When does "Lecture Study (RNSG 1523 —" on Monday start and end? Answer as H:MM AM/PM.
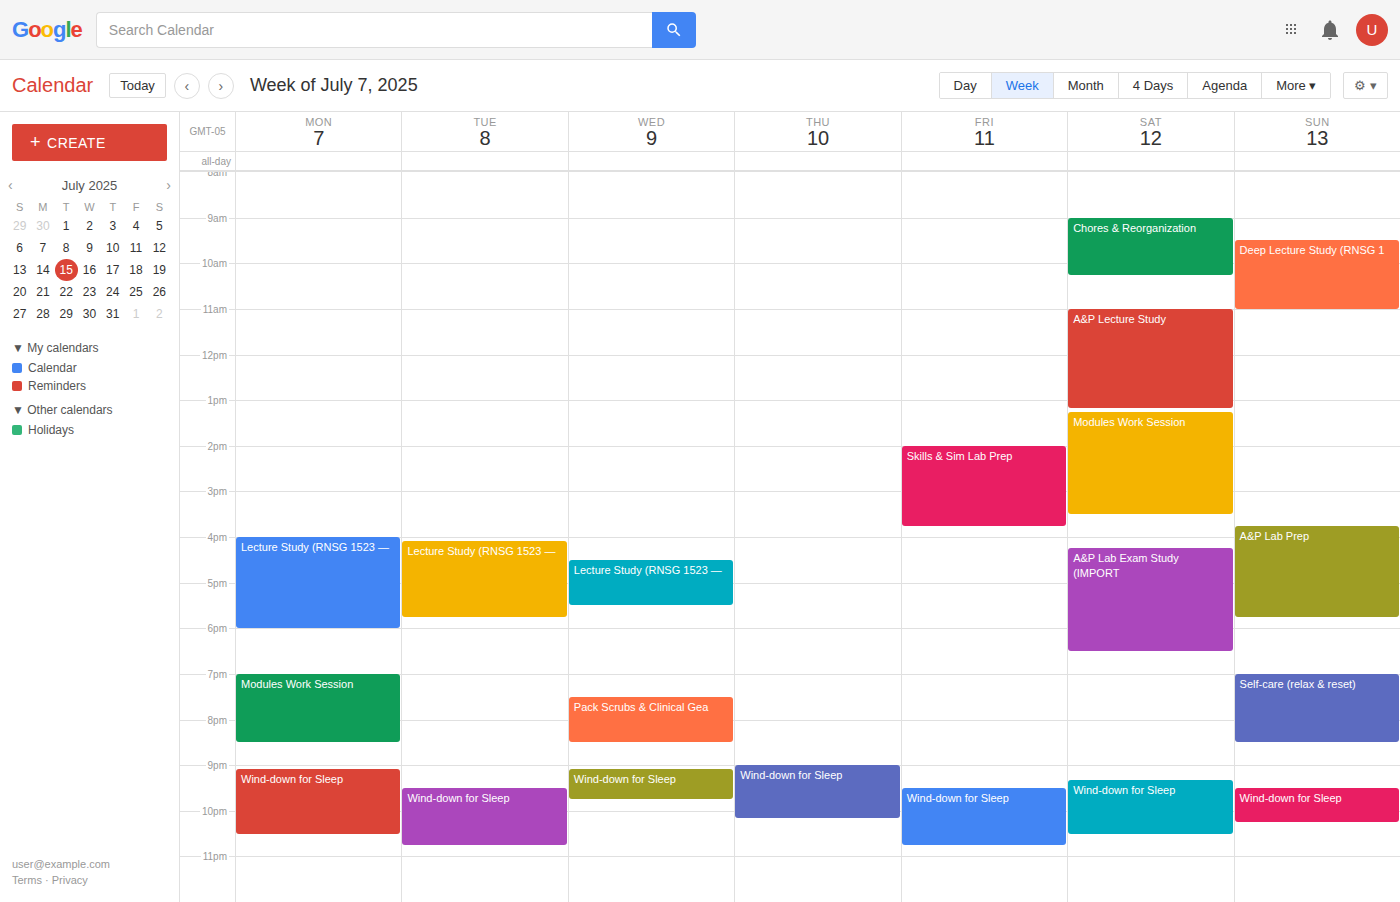
4:00 PM to 6:00 PM